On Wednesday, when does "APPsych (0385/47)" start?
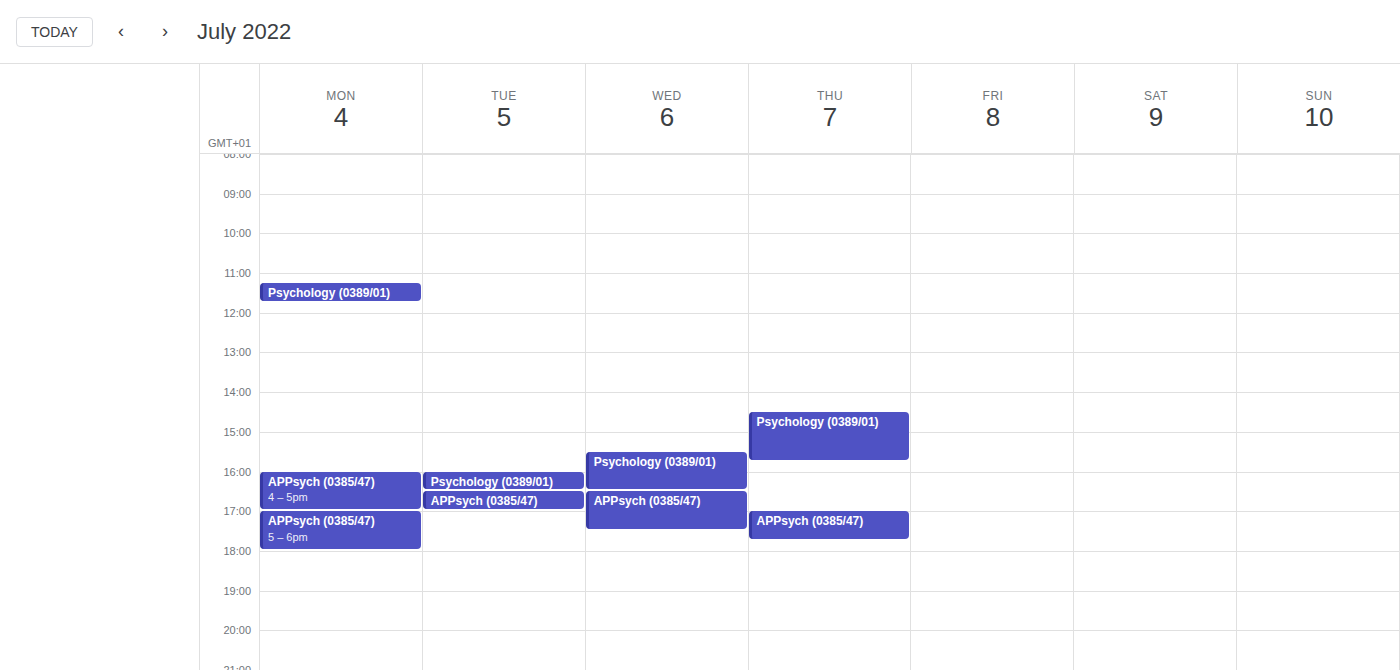
4:30 PM